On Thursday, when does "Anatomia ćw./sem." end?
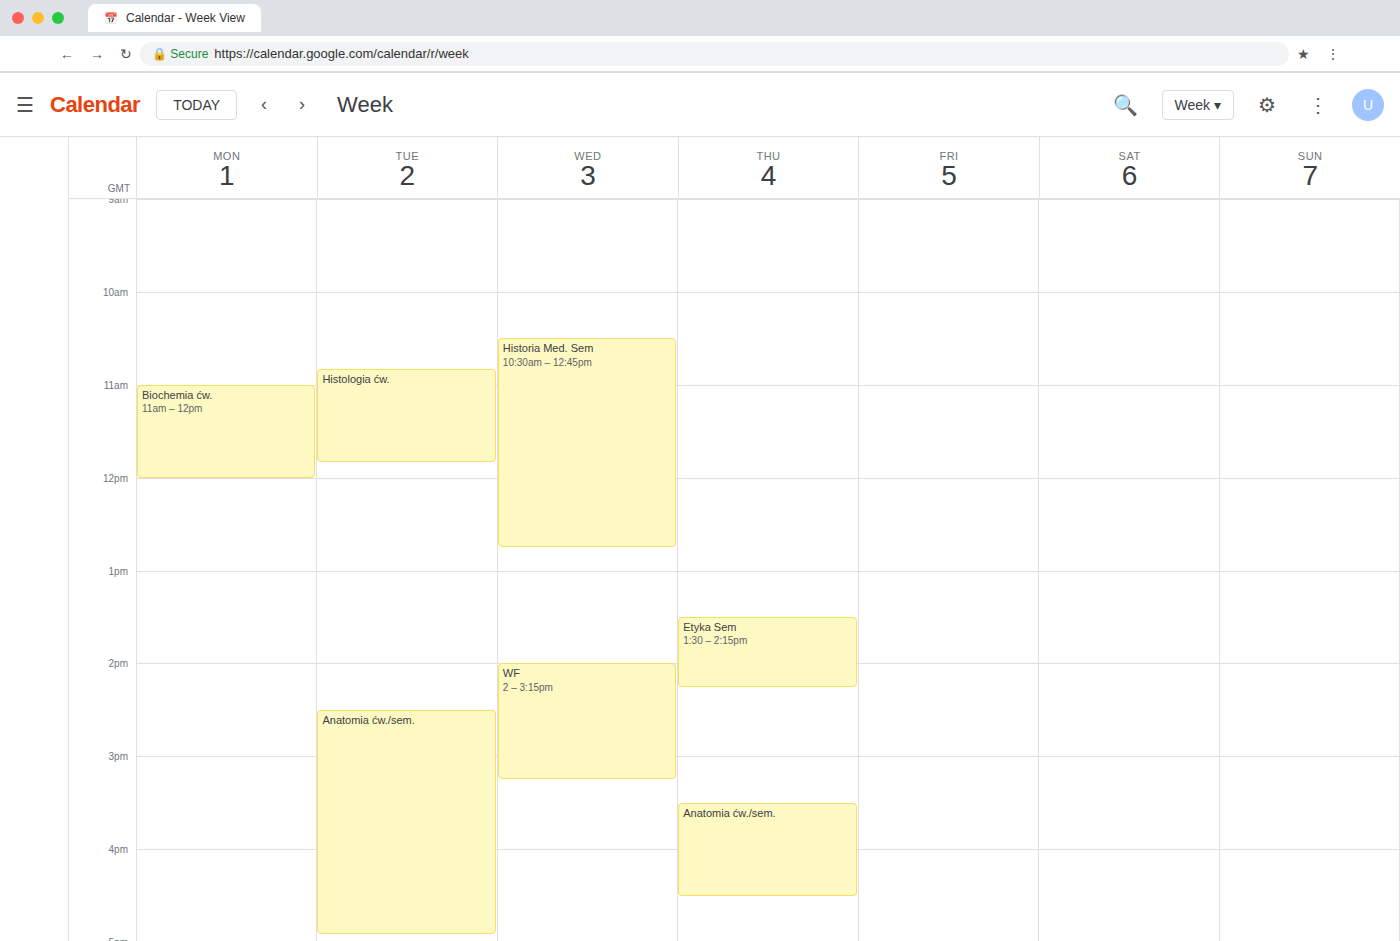
16:30